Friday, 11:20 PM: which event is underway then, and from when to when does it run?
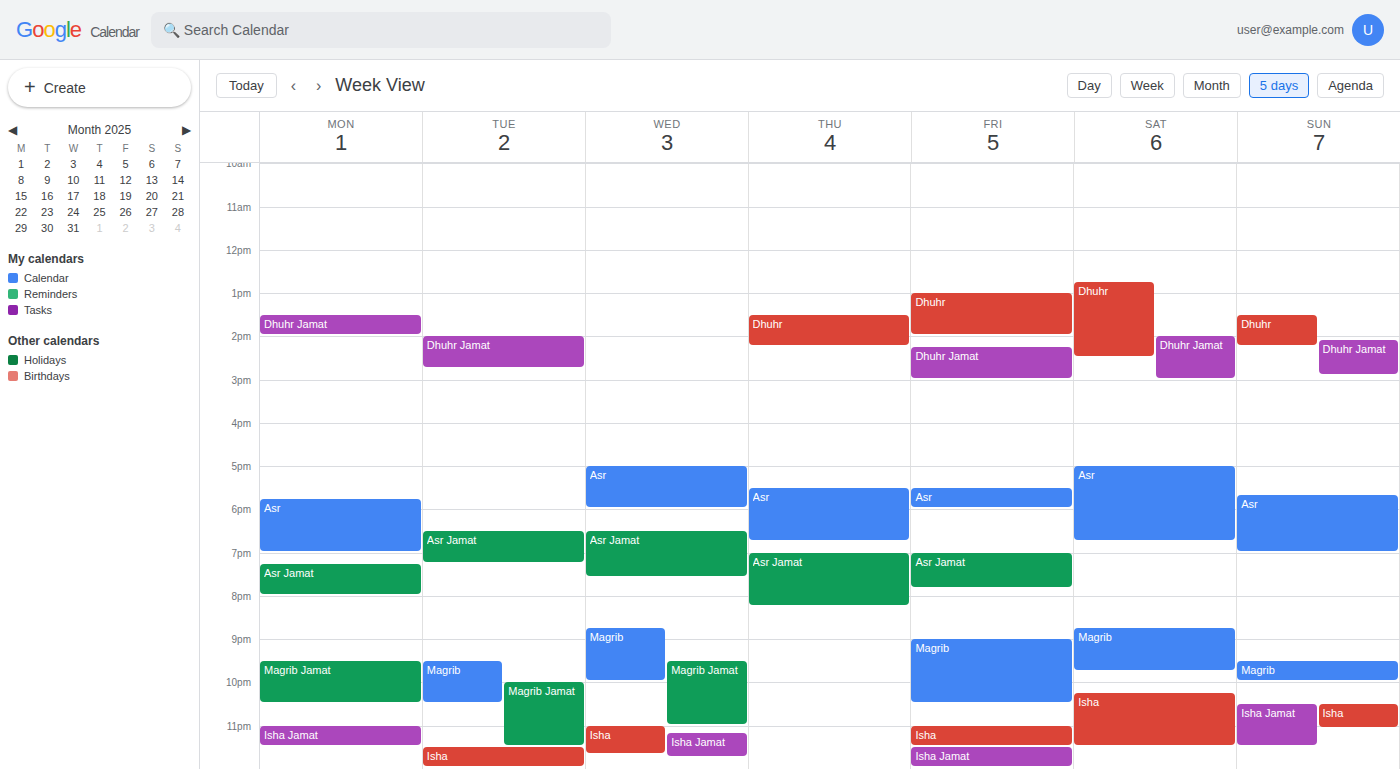
"Isha", 11:00 PM to 11:30 PM